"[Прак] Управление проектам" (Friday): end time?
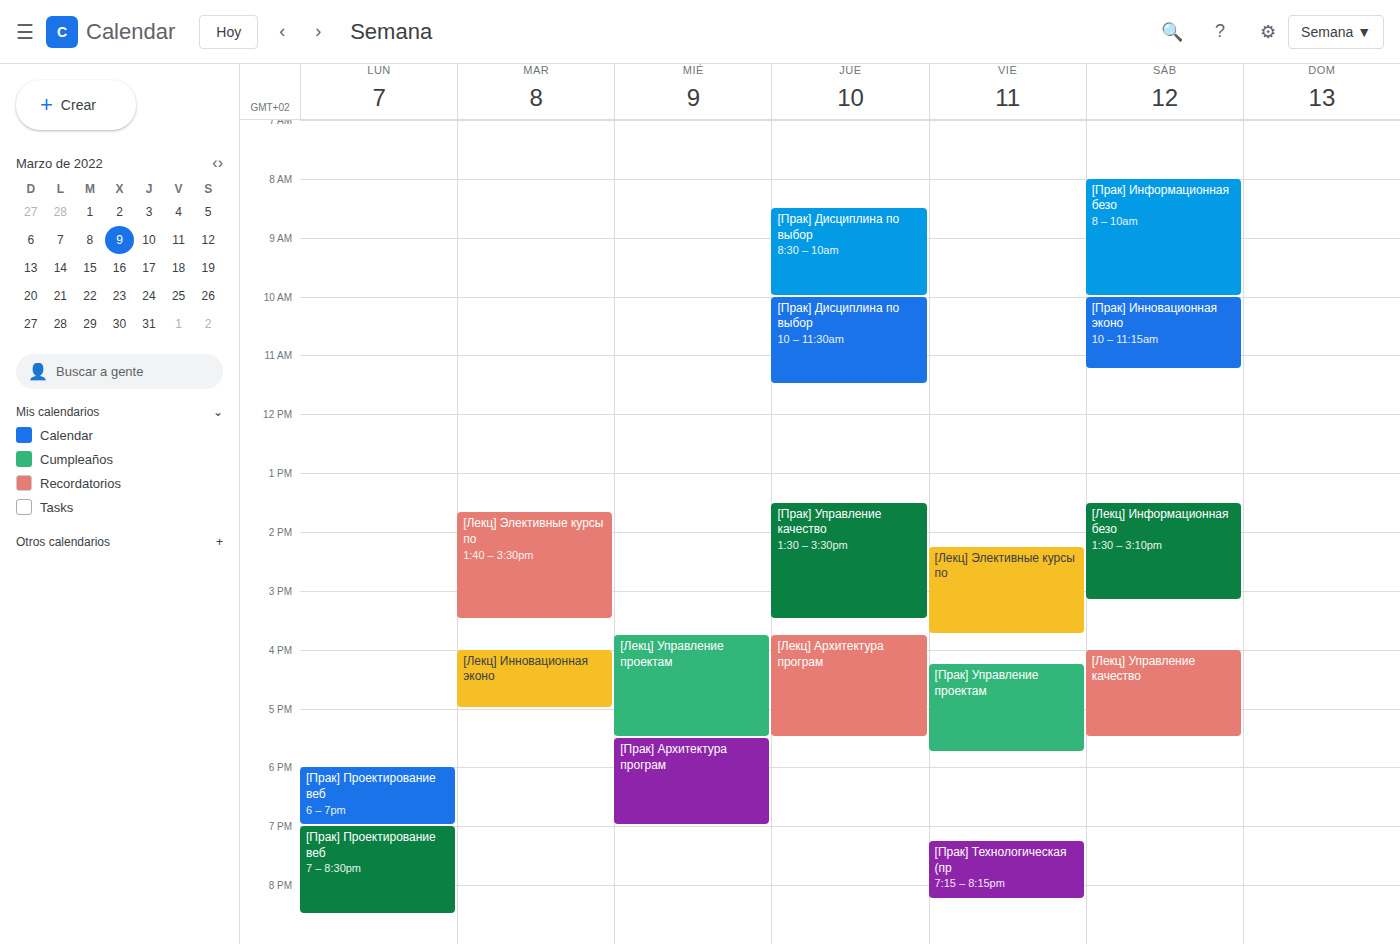
5:45 PM